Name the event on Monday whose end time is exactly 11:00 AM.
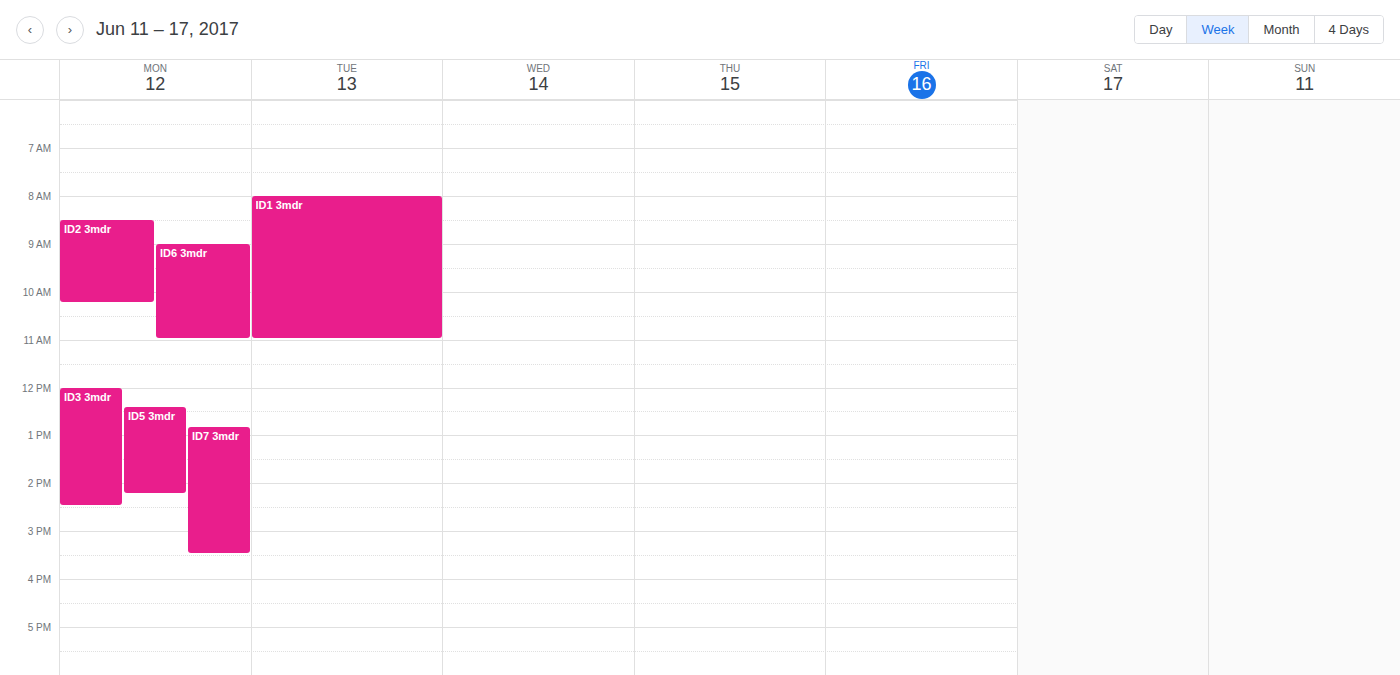
"ID6 3mdr"